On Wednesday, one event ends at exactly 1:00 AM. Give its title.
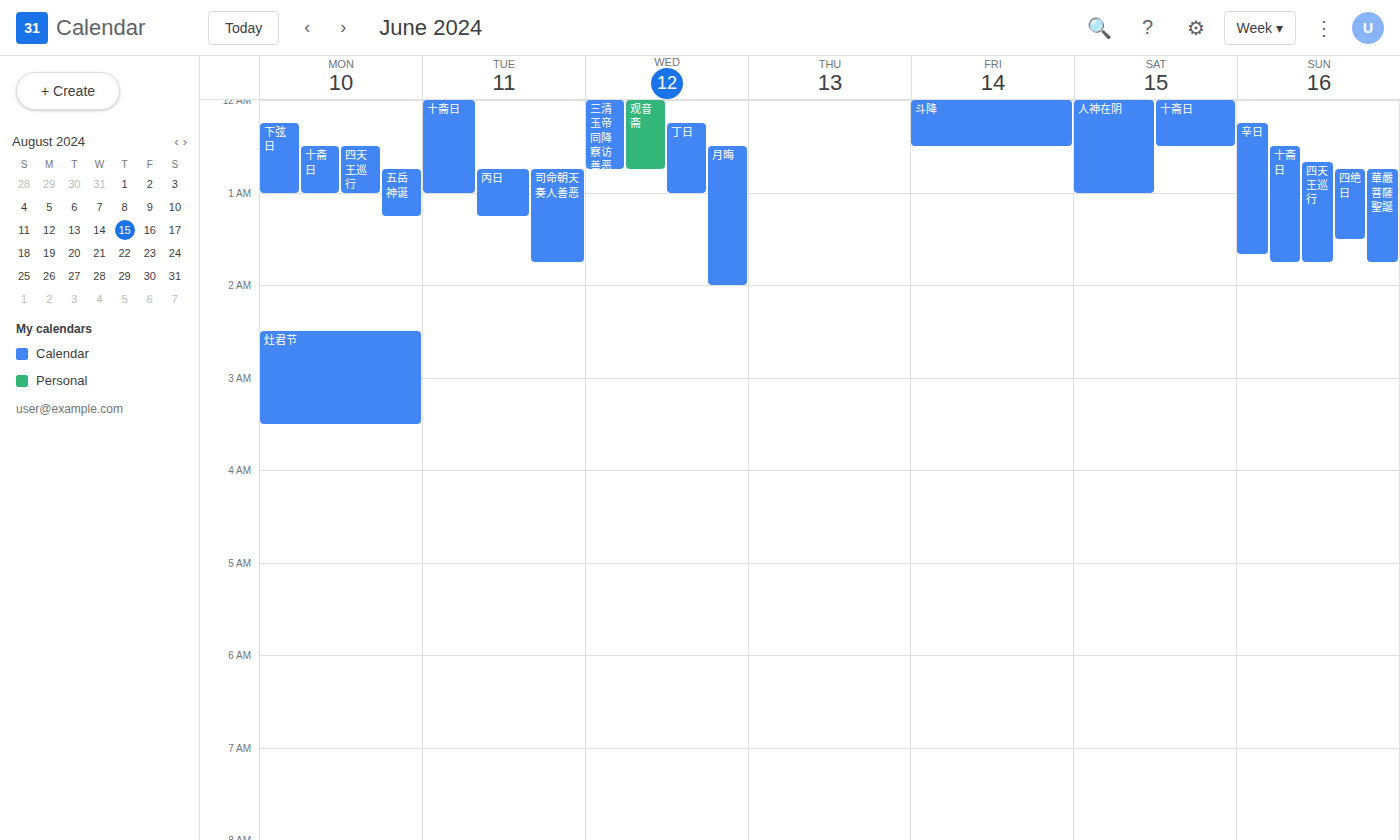
"丁日"